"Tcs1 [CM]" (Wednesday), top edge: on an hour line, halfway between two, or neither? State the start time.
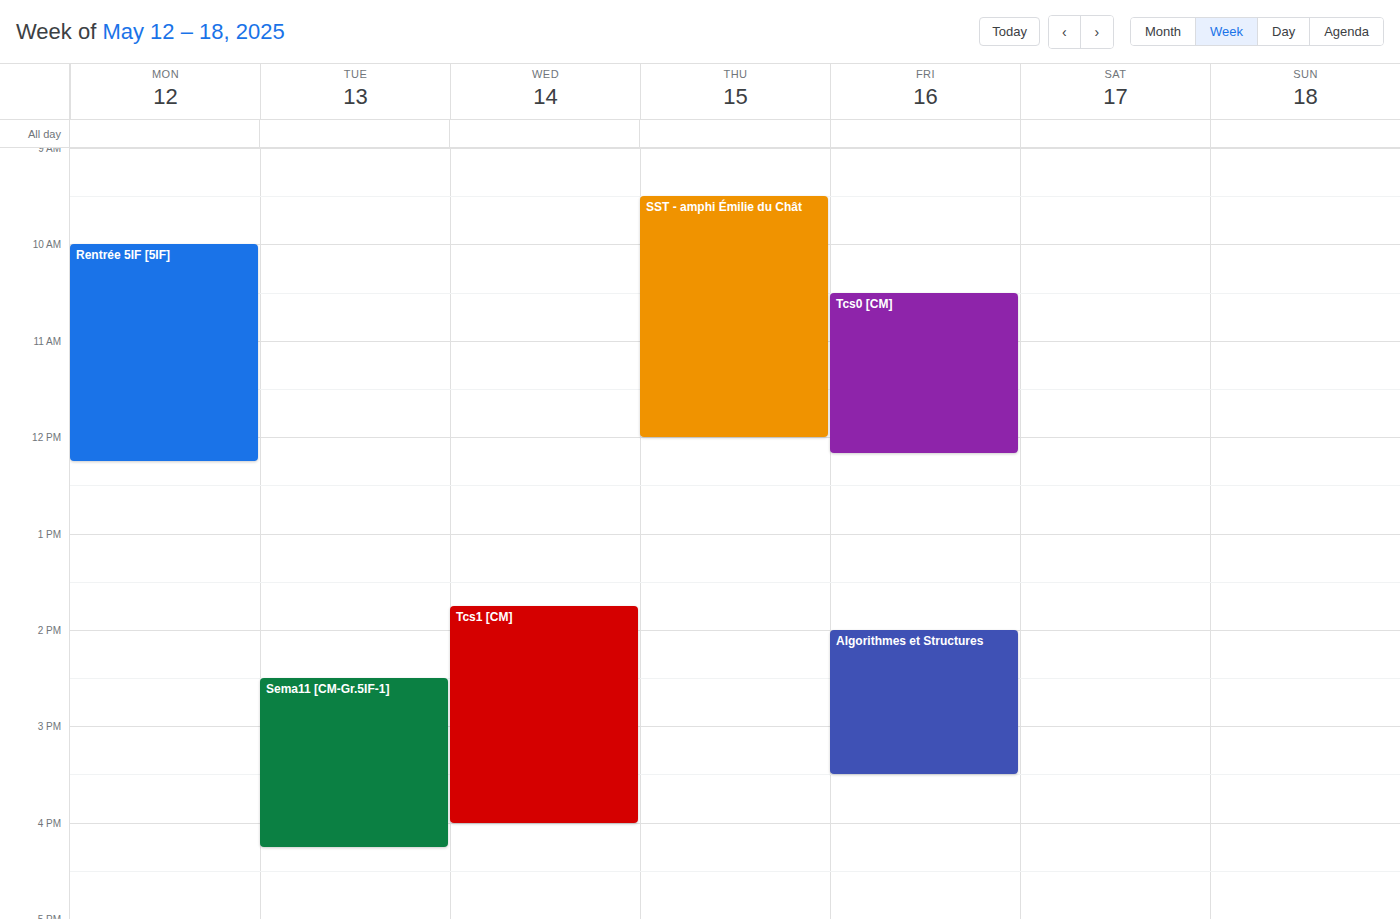
13:45 -- neither: three quarters of the way from the 13:00 line to the 14:00 line.